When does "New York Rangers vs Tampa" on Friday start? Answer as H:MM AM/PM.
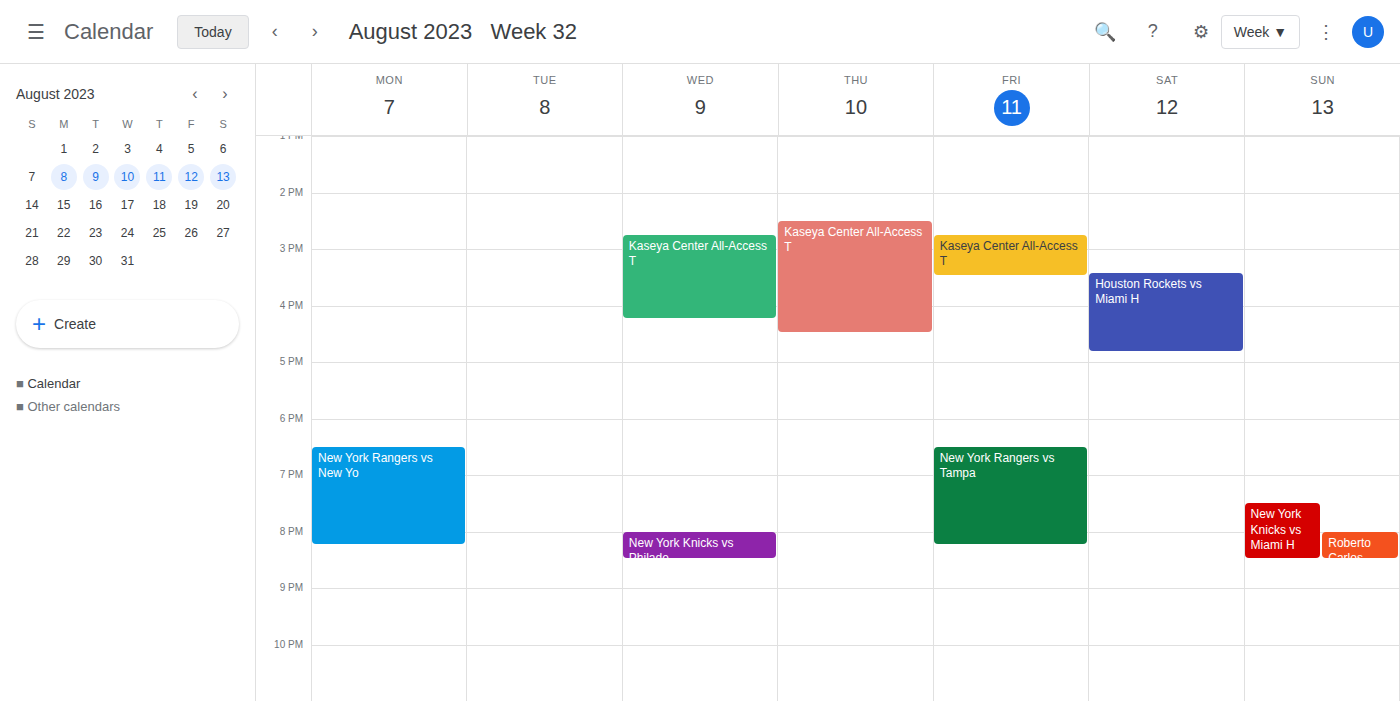
6:30 PM